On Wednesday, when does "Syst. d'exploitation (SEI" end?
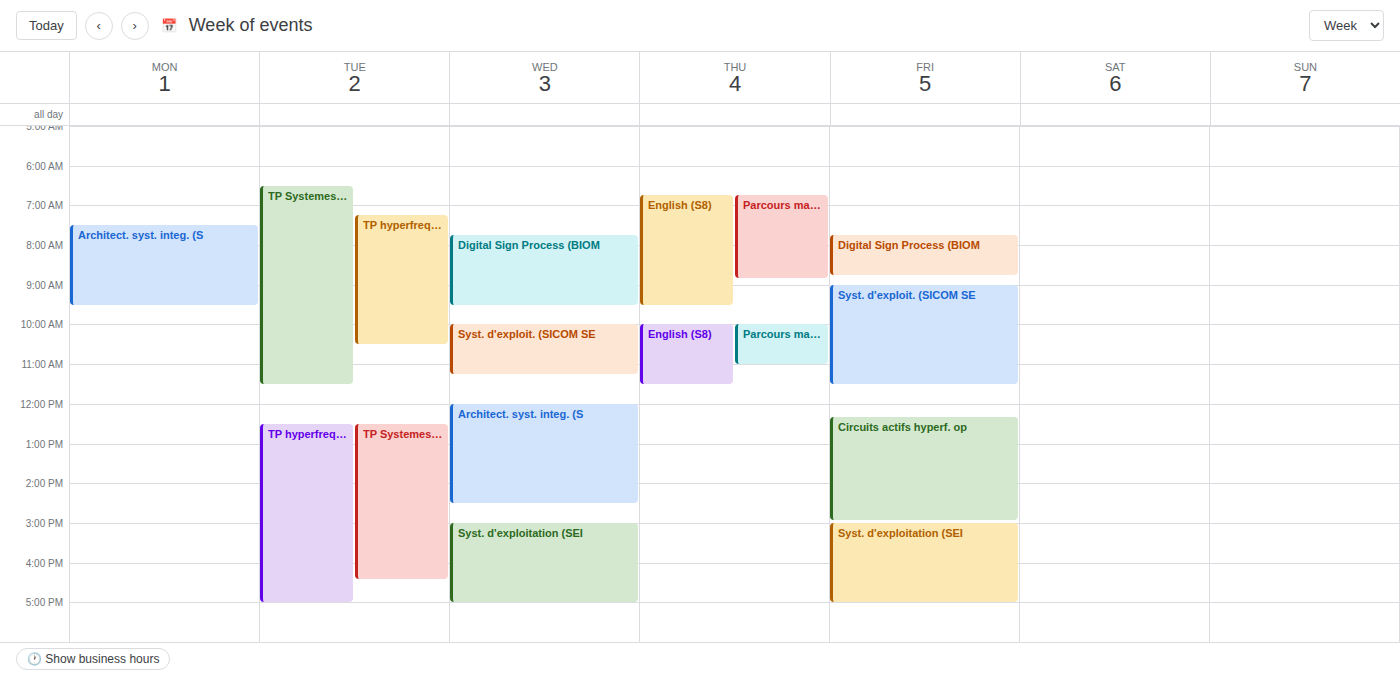
5:00 PM